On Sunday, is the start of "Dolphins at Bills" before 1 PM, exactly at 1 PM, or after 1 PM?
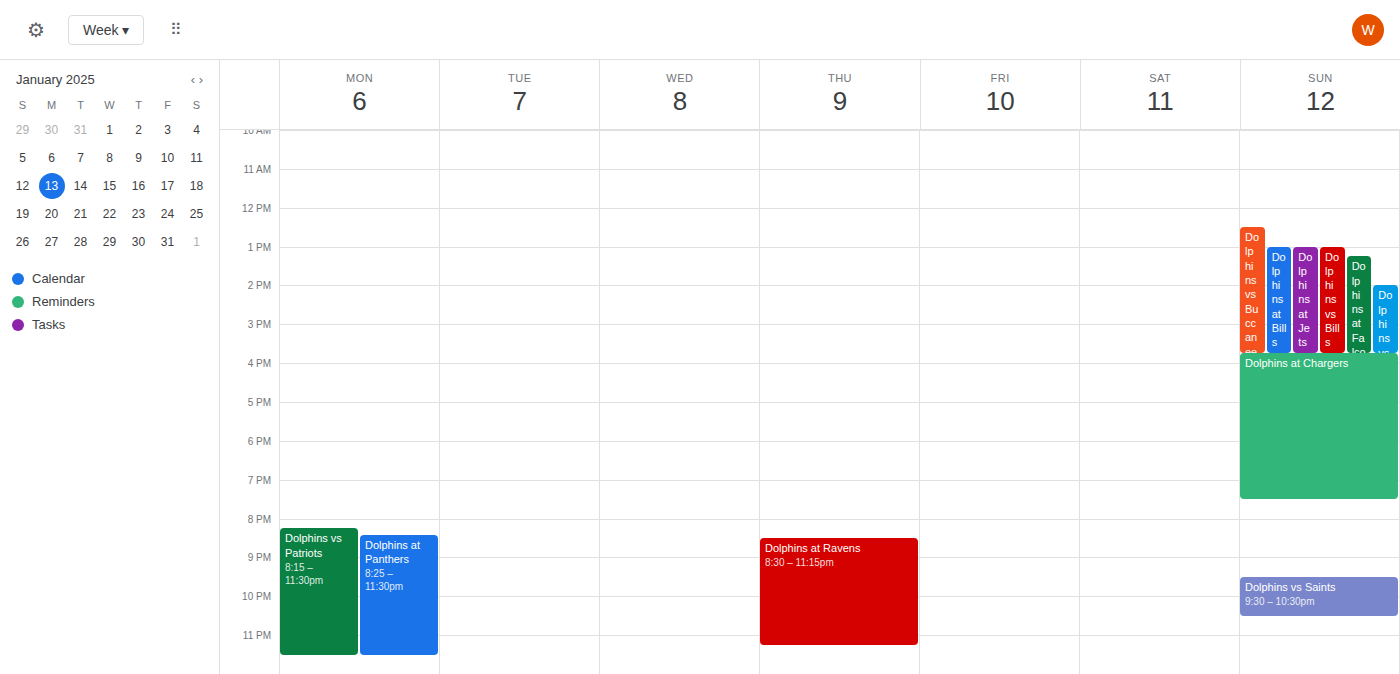
1:00 PM -- exactly at 1 PM, on the 1 PM line.